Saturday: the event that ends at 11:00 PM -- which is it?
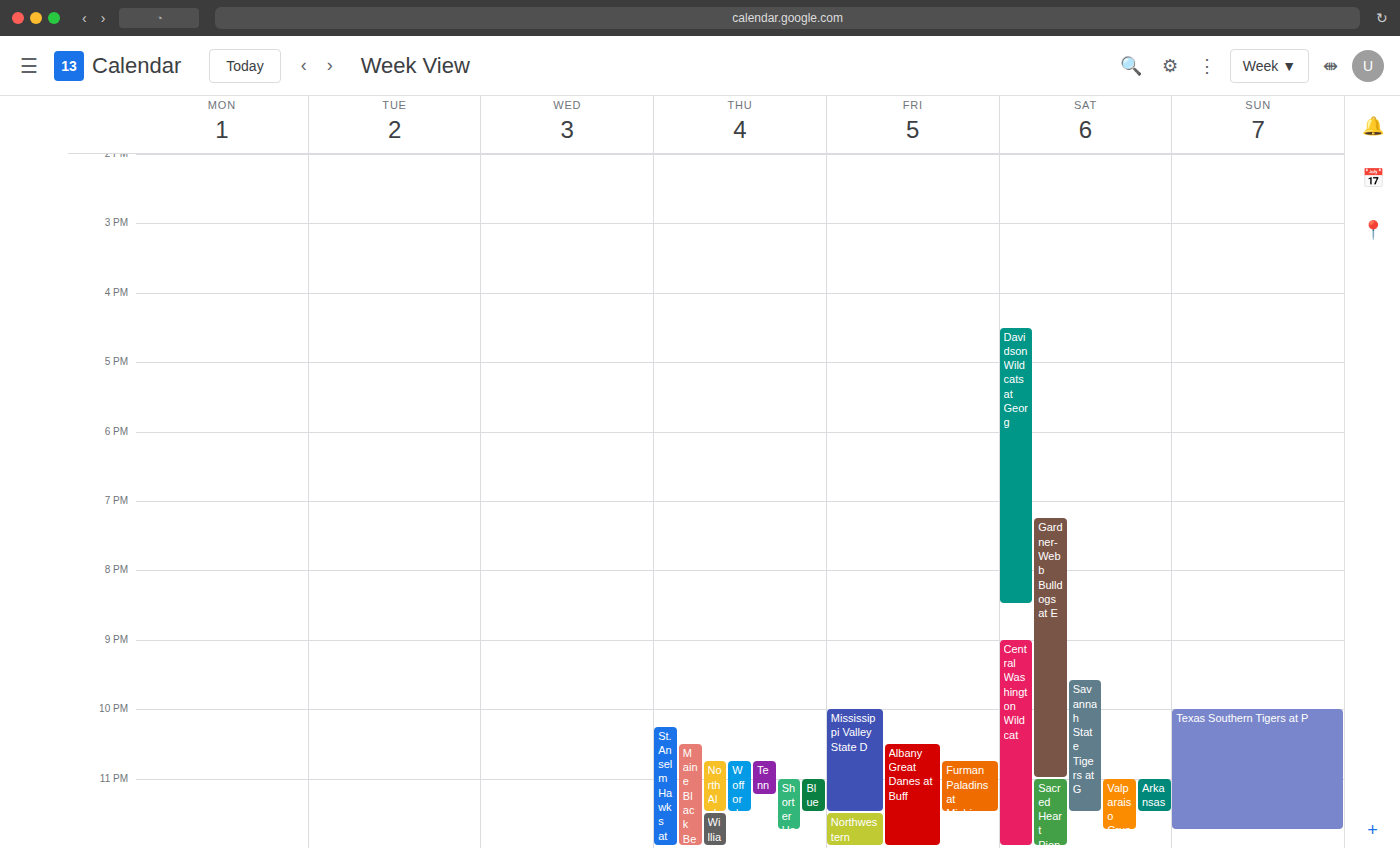
"Gardner-Webb Bulldogs at E"